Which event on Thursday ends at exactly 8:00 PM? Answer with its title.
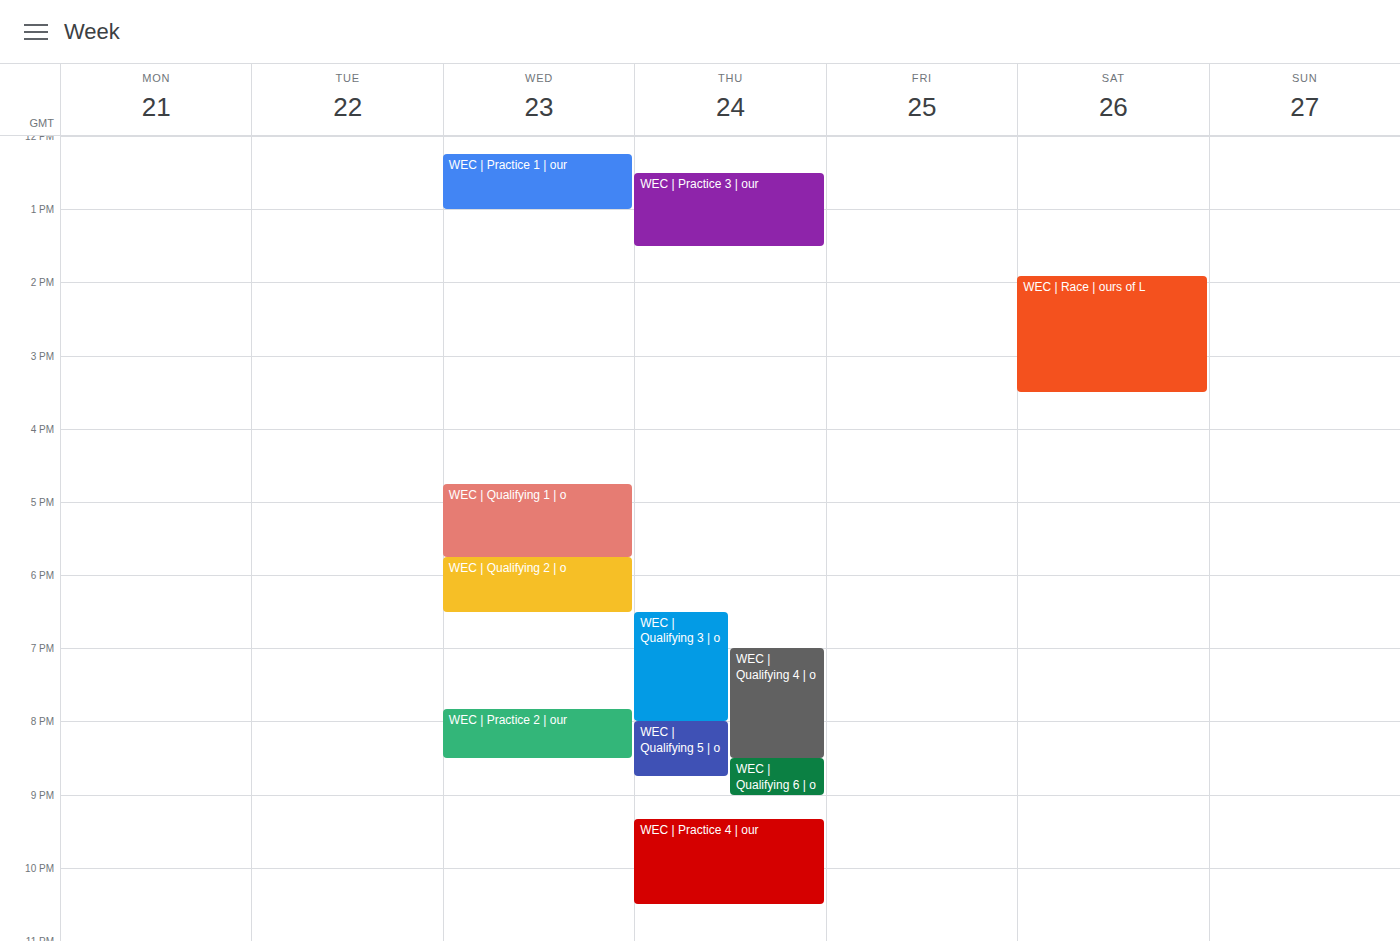
"WEC | Qualifying 3 | o"